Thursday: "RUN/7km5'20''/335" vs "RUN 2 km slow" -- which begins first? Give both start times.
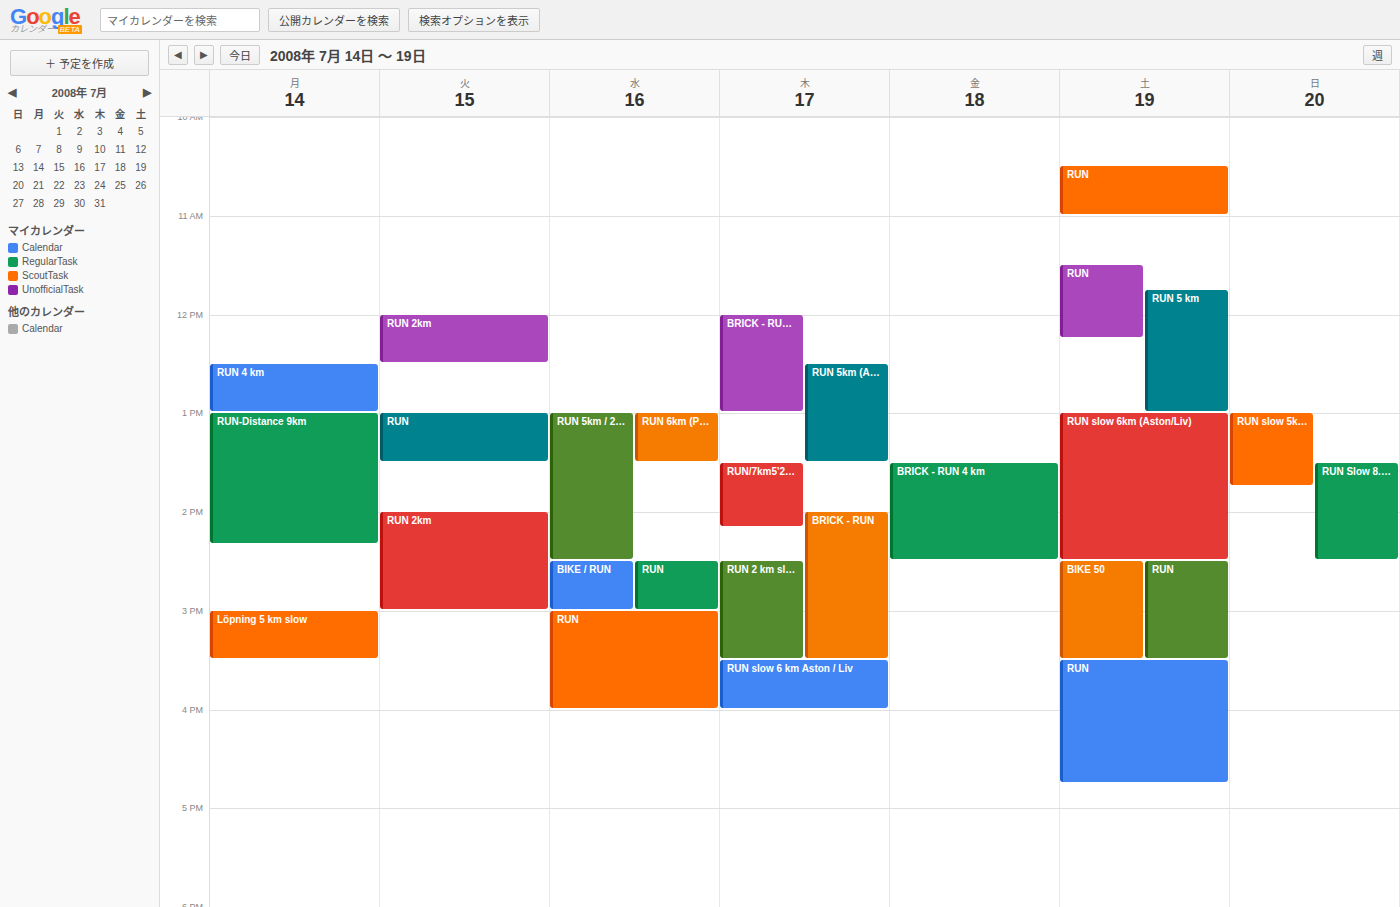
"RUN/7km5'20''/335" 1:30 PM; "RUN 2 km slow" 2:30 PM.